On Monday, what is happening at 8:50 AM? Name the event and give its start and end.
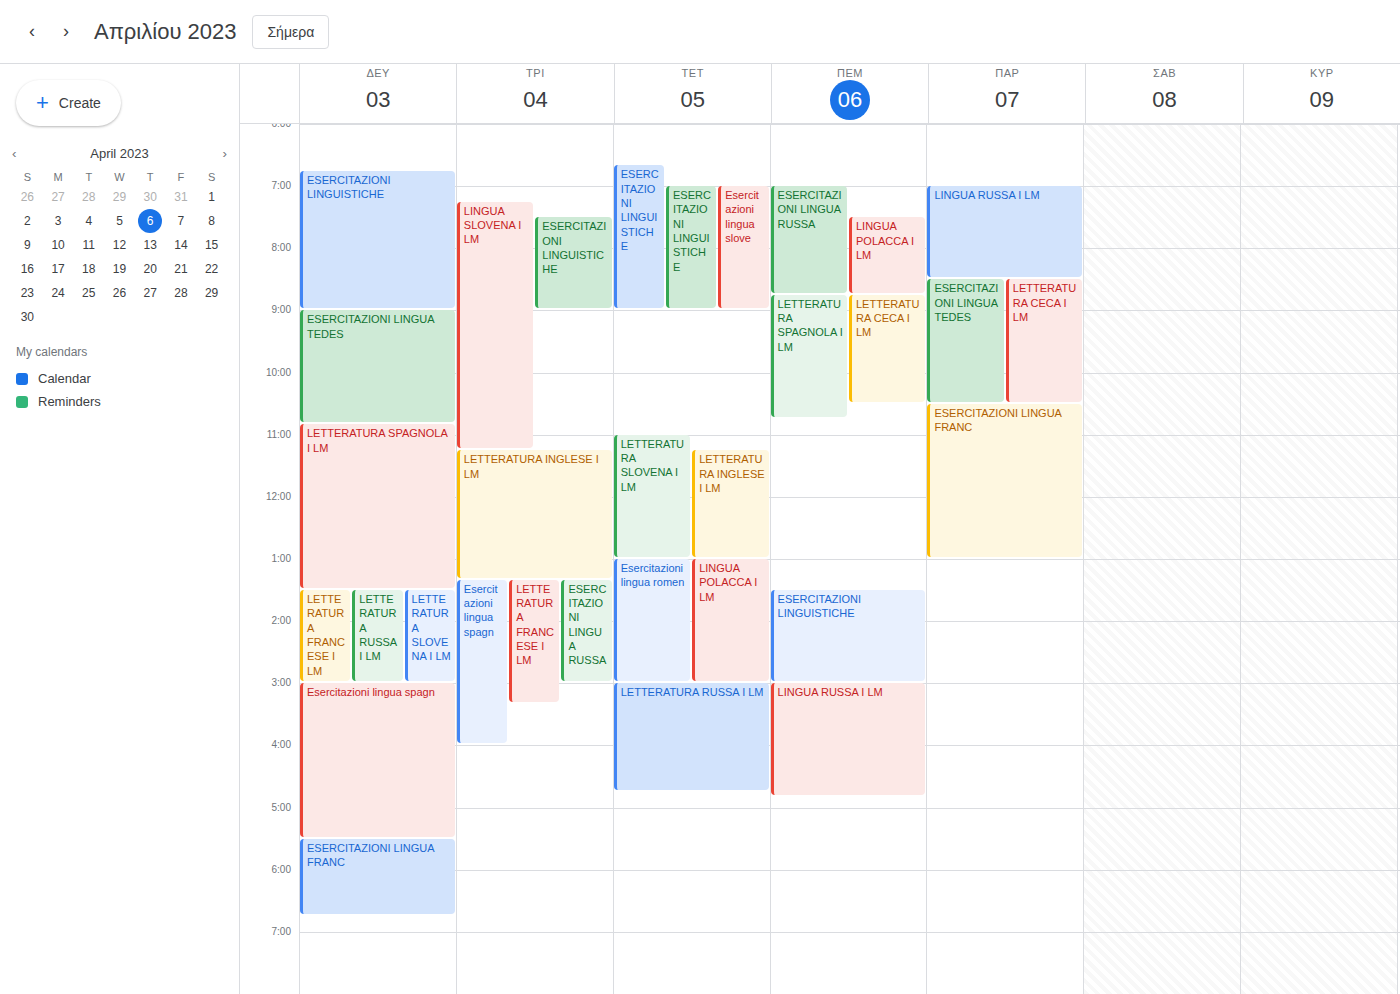
"ESERCITAZIONI LINGUISTICHE", 6:45 AM to 9:00 AM